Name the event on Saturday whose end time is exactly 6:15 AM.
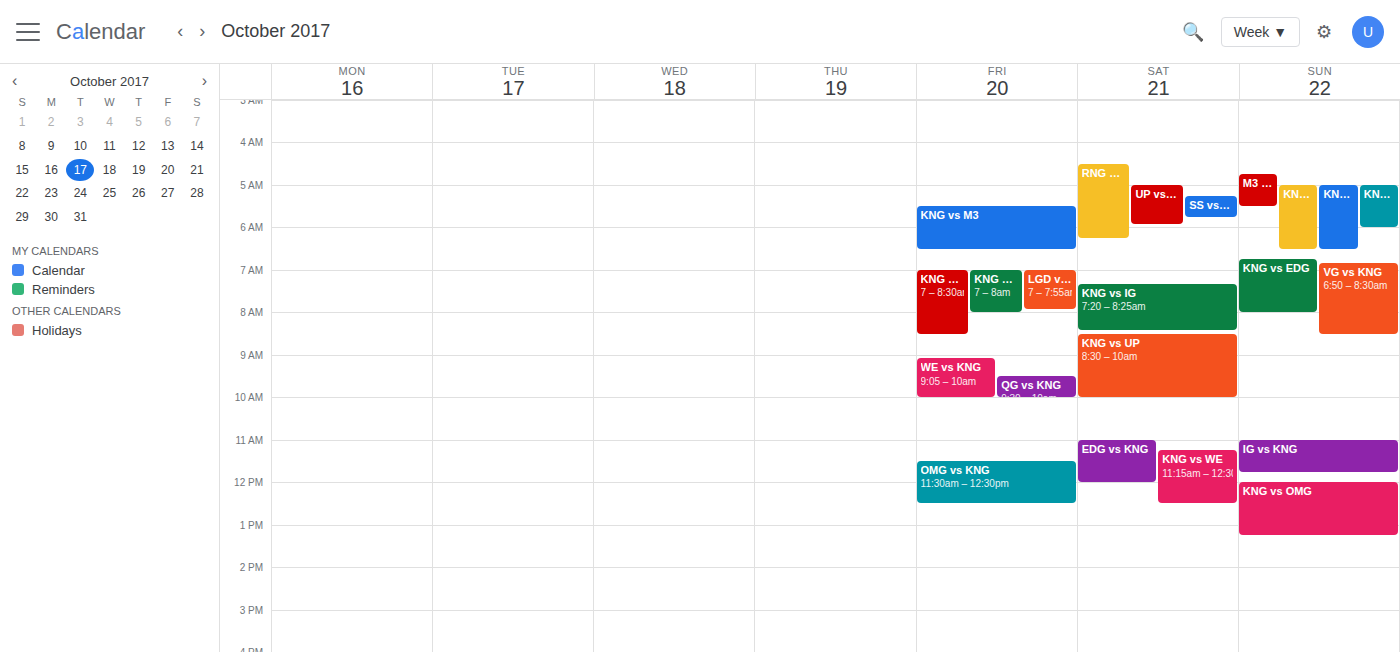
"RNG vs KNG"